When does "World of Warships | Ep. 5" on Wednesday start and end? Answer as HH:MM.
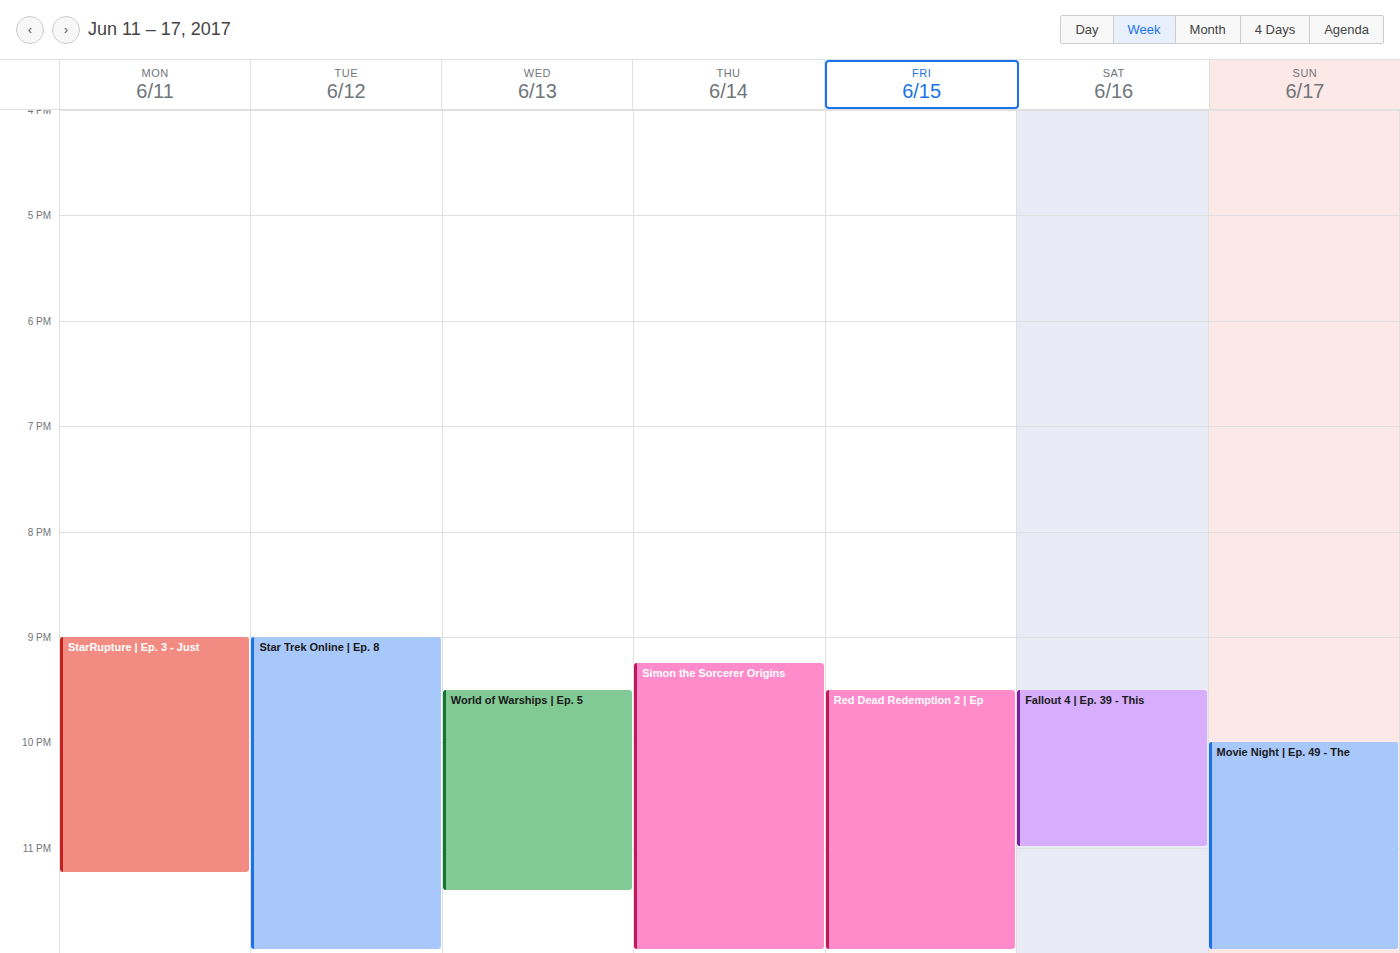
21:30 to 23:25